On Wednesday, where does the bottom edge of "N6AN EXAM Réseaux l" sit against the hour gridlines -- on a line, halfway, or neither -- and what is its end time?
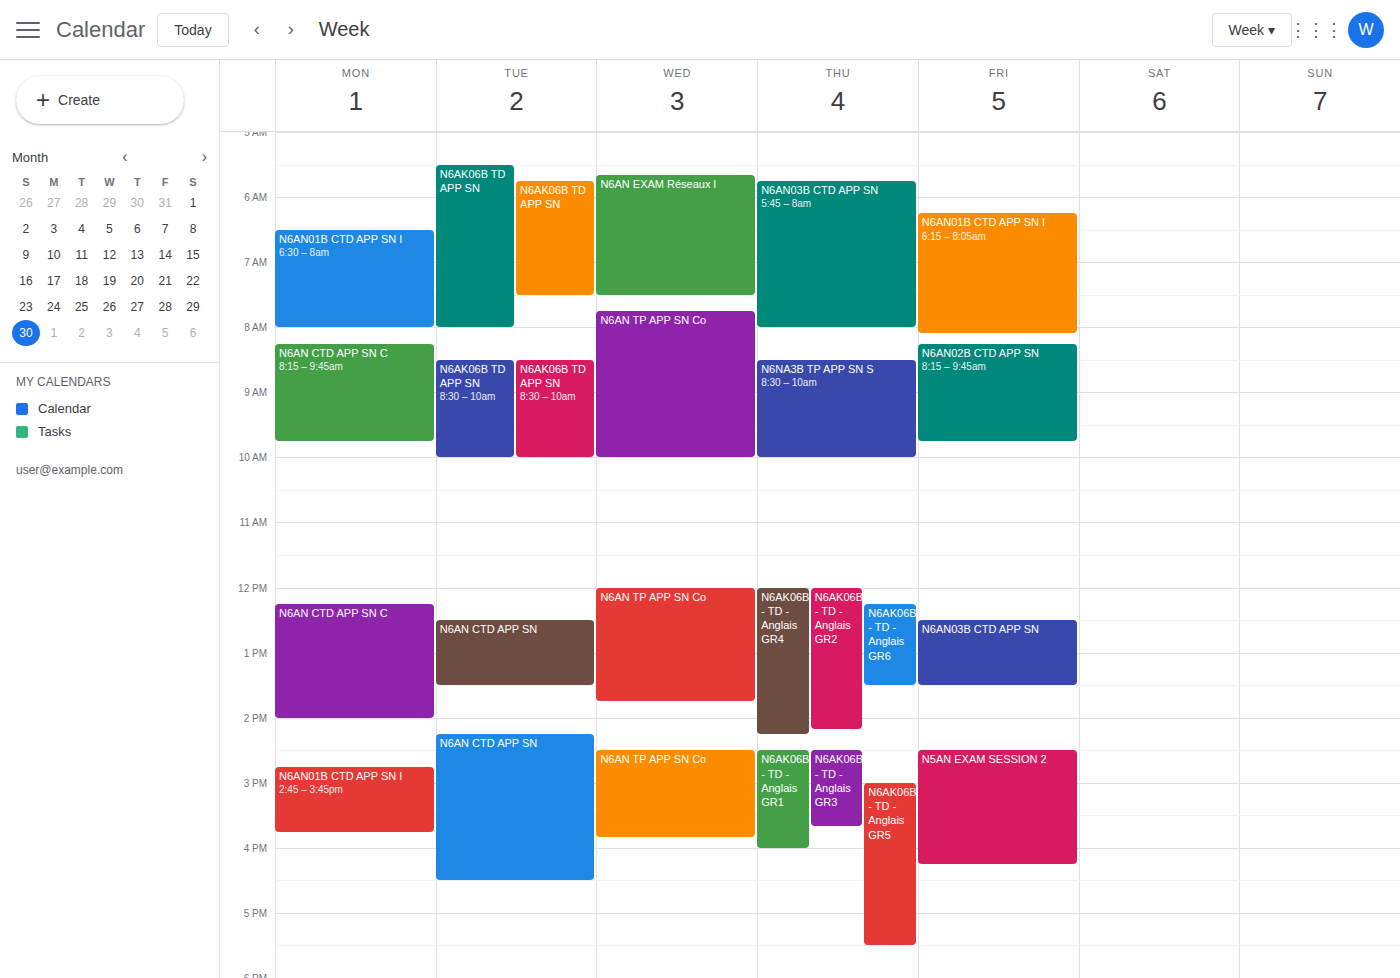
7:30 AM -- halfway between the 7 AM and 8 AM lines.